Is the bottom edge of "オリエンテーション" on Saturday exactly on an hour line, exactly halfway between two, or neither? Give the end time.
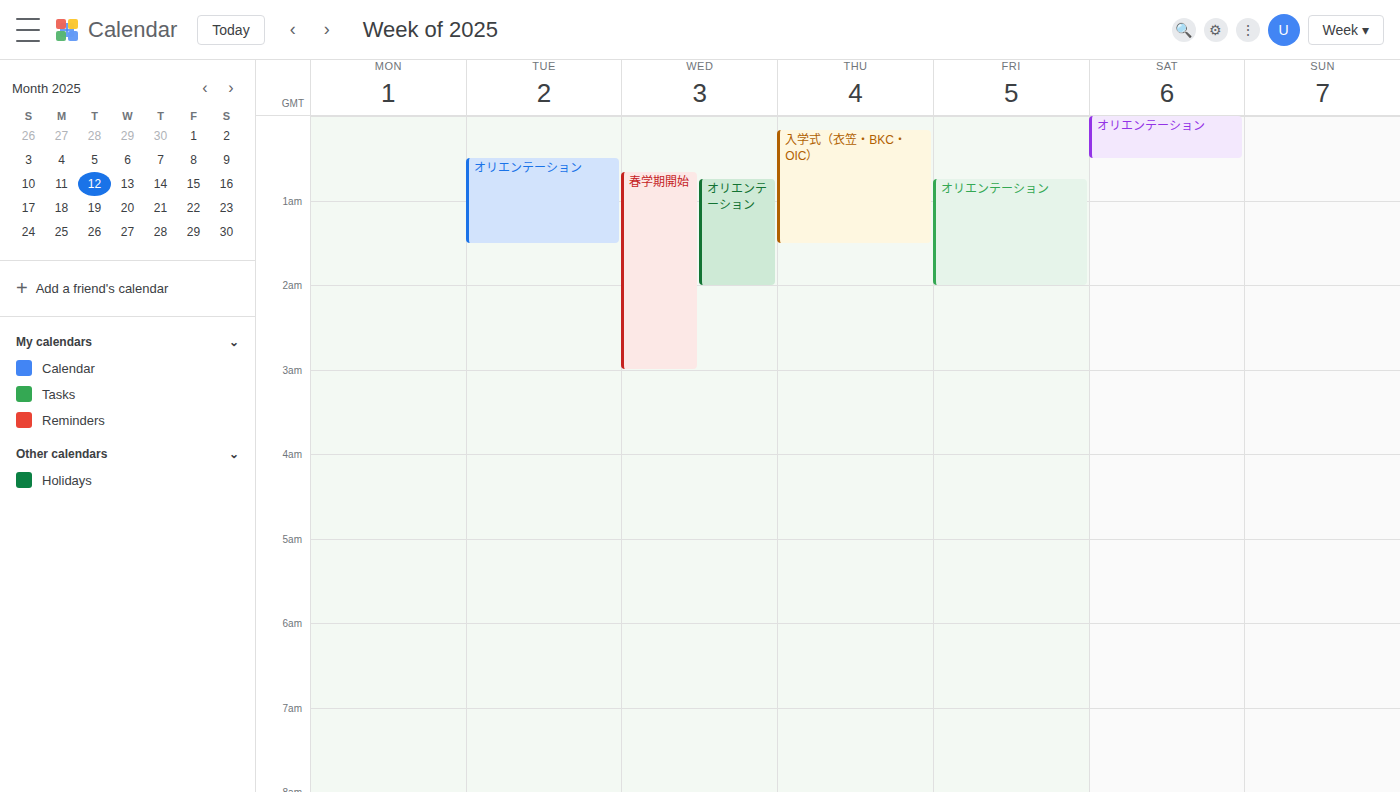
12:30 AM -- halfway between the 12 AM and 1 AM lines.